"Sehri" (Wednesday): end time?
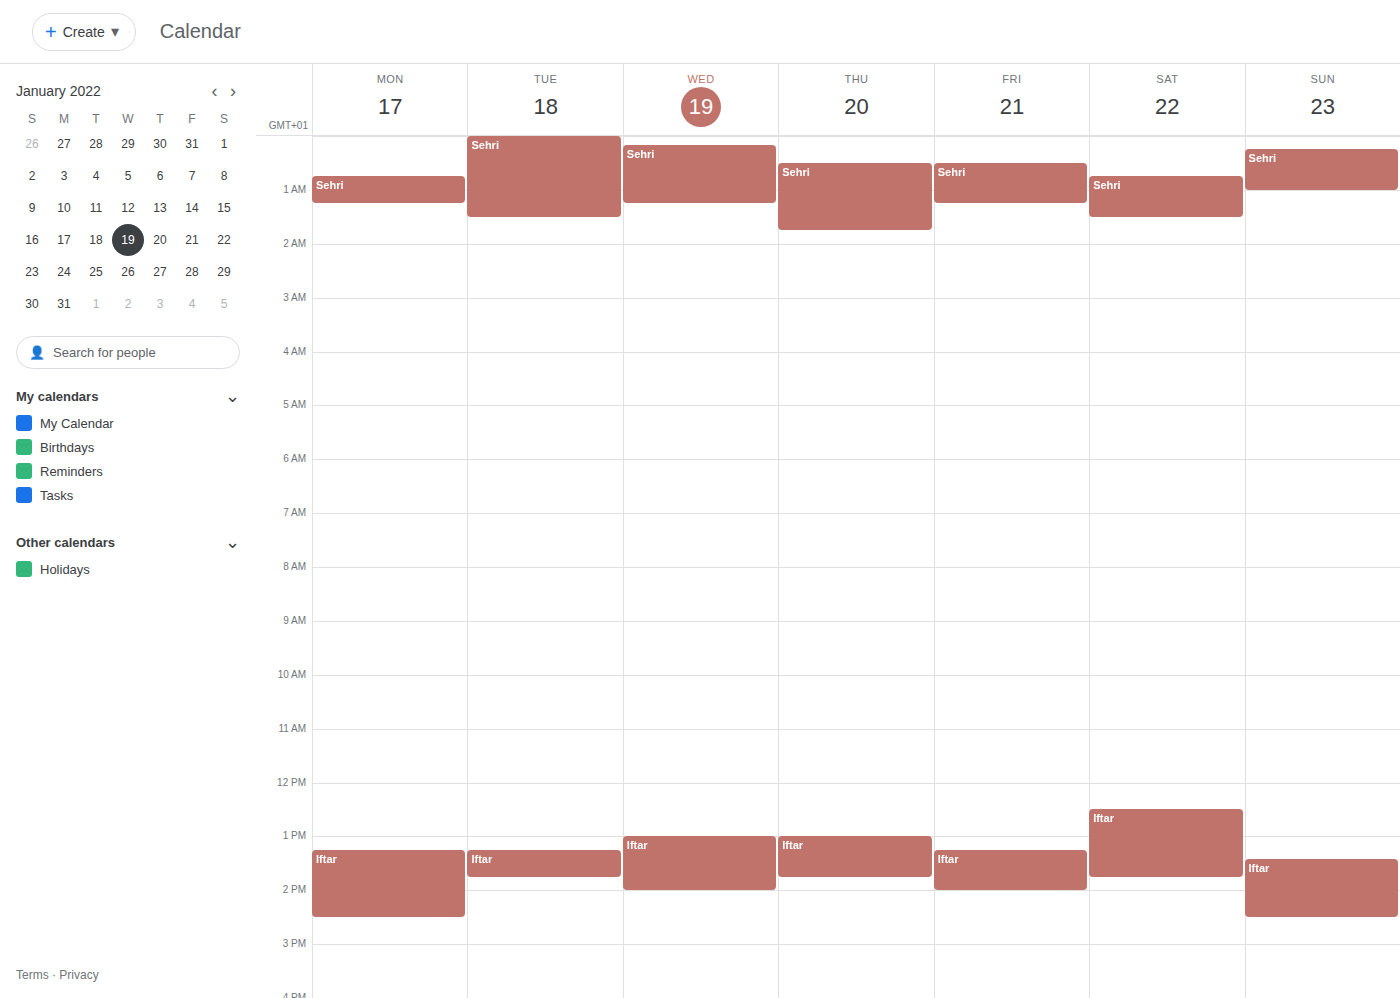
1:15 AM